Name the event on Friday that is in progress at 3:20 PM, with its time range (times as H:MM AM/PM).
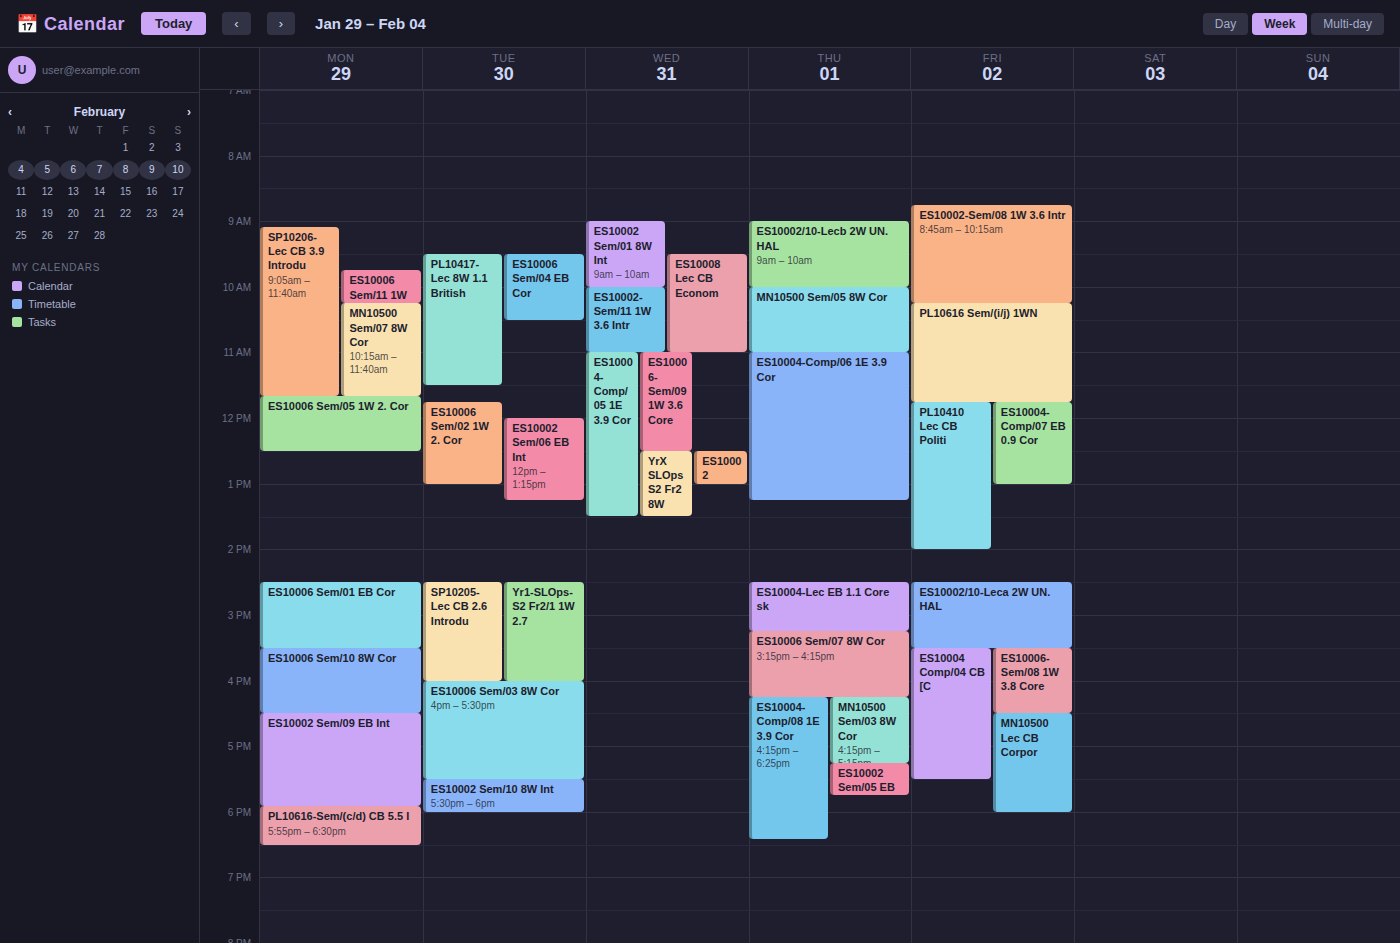
"ES10002/10-Leca 2W UN. HAL", 2:30 PM to 3:30 PM